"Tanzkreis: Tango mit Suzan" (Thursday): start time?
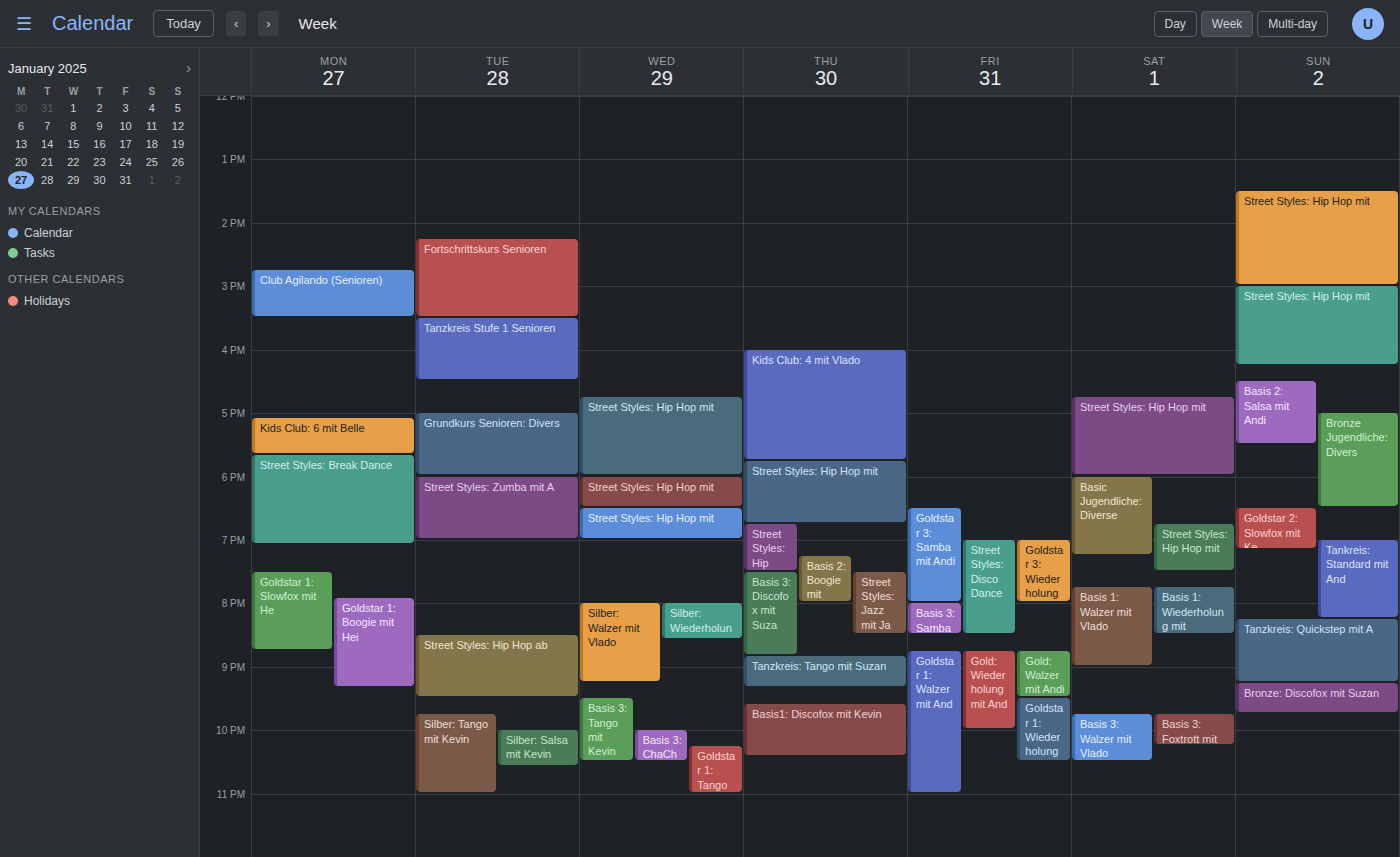
20:50